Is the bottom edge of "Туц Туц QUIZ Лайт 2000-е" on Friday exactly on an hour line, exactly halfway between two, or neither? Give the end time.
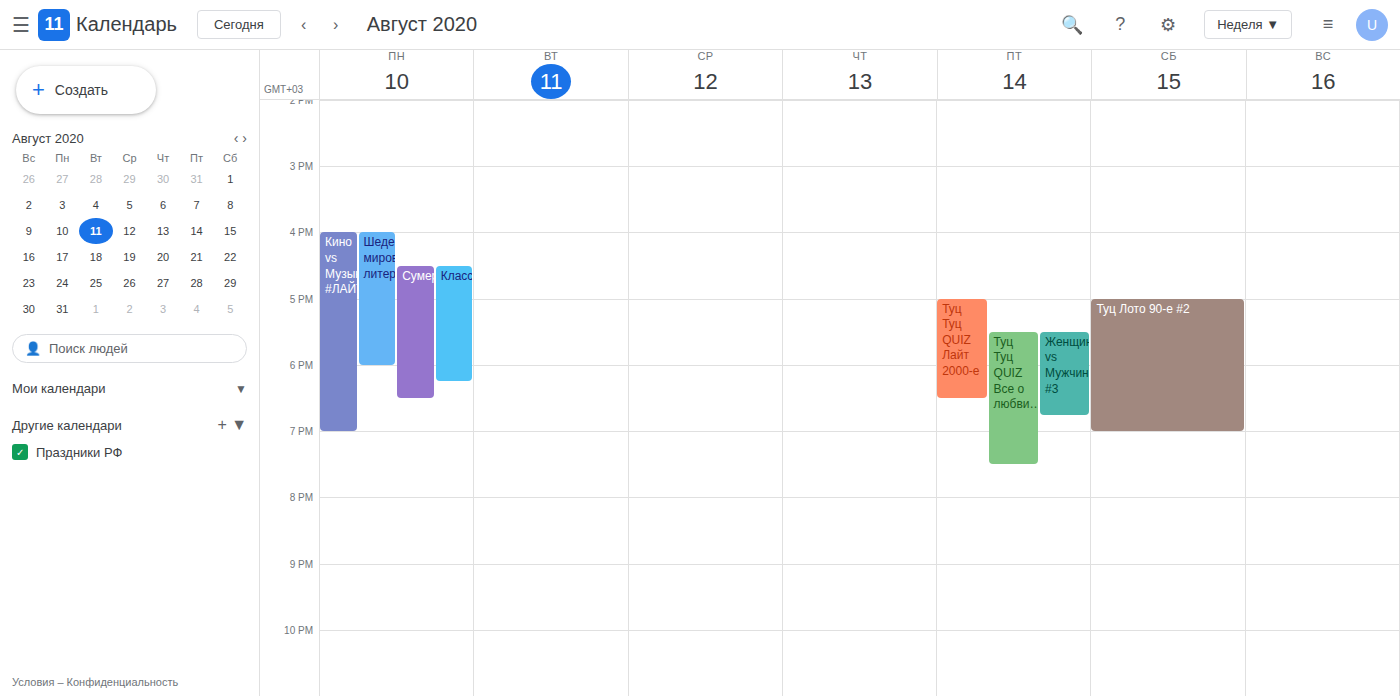
6:30 PM -- halfway between the 6 PM and 7 PM lines.